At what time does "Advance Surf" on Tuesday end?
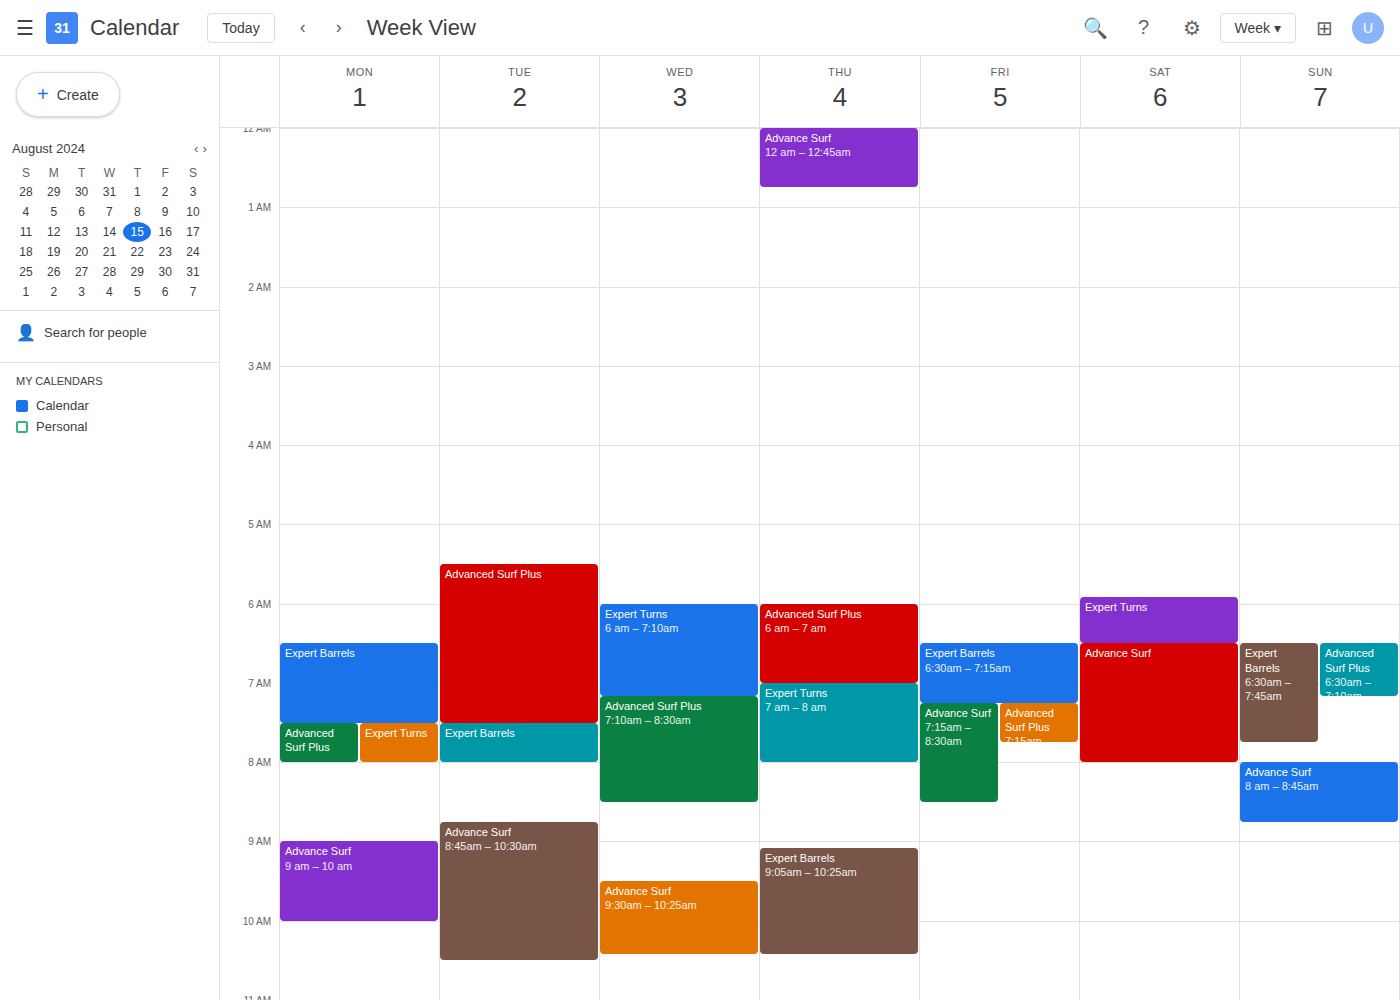
10:30 AM